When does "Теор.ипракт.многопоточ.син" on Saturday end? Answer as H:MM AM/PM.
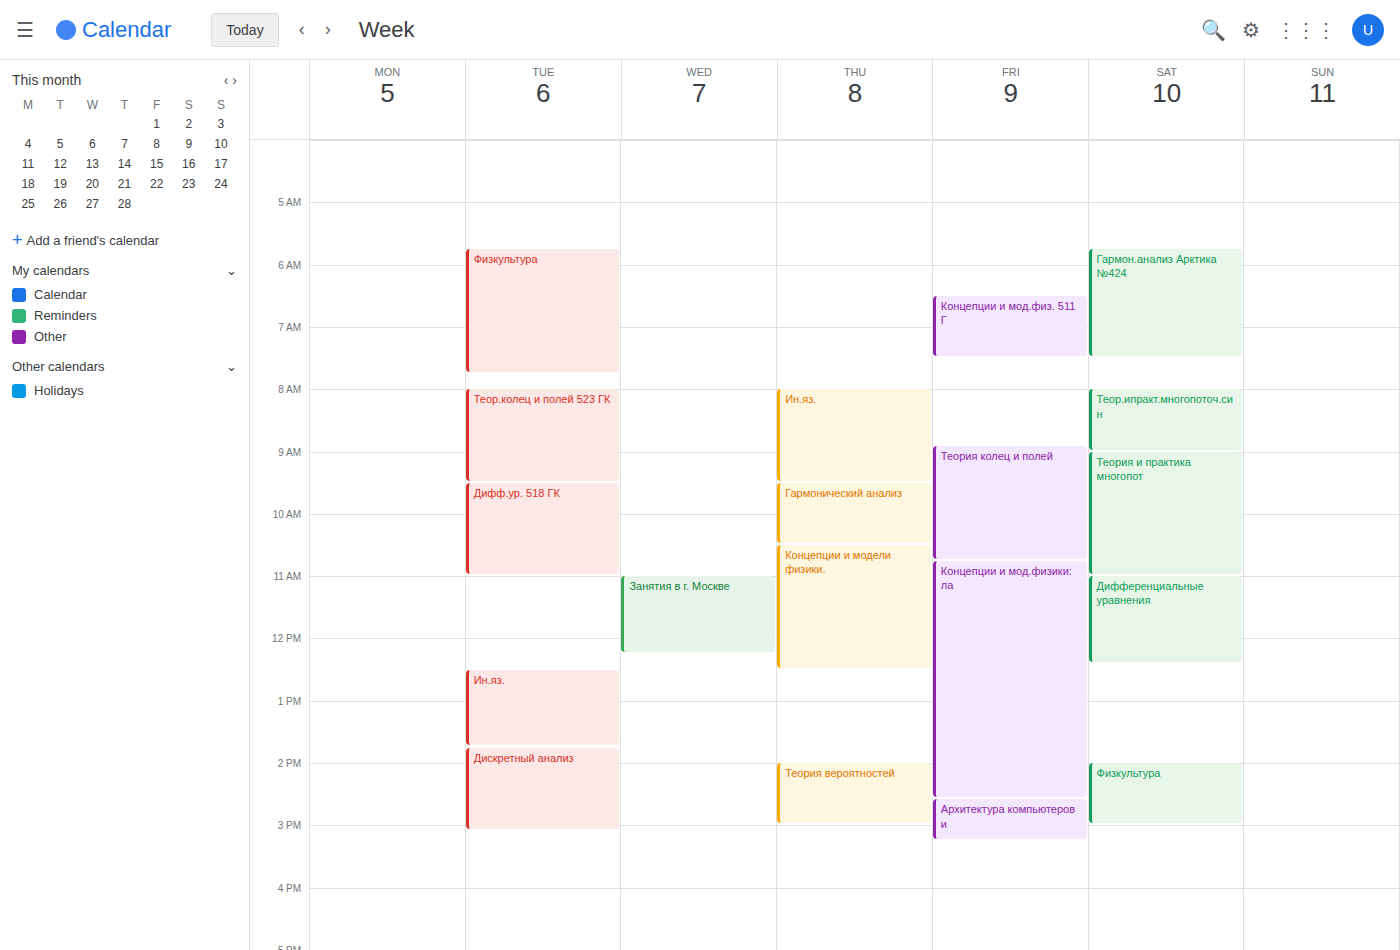
9:00 AM